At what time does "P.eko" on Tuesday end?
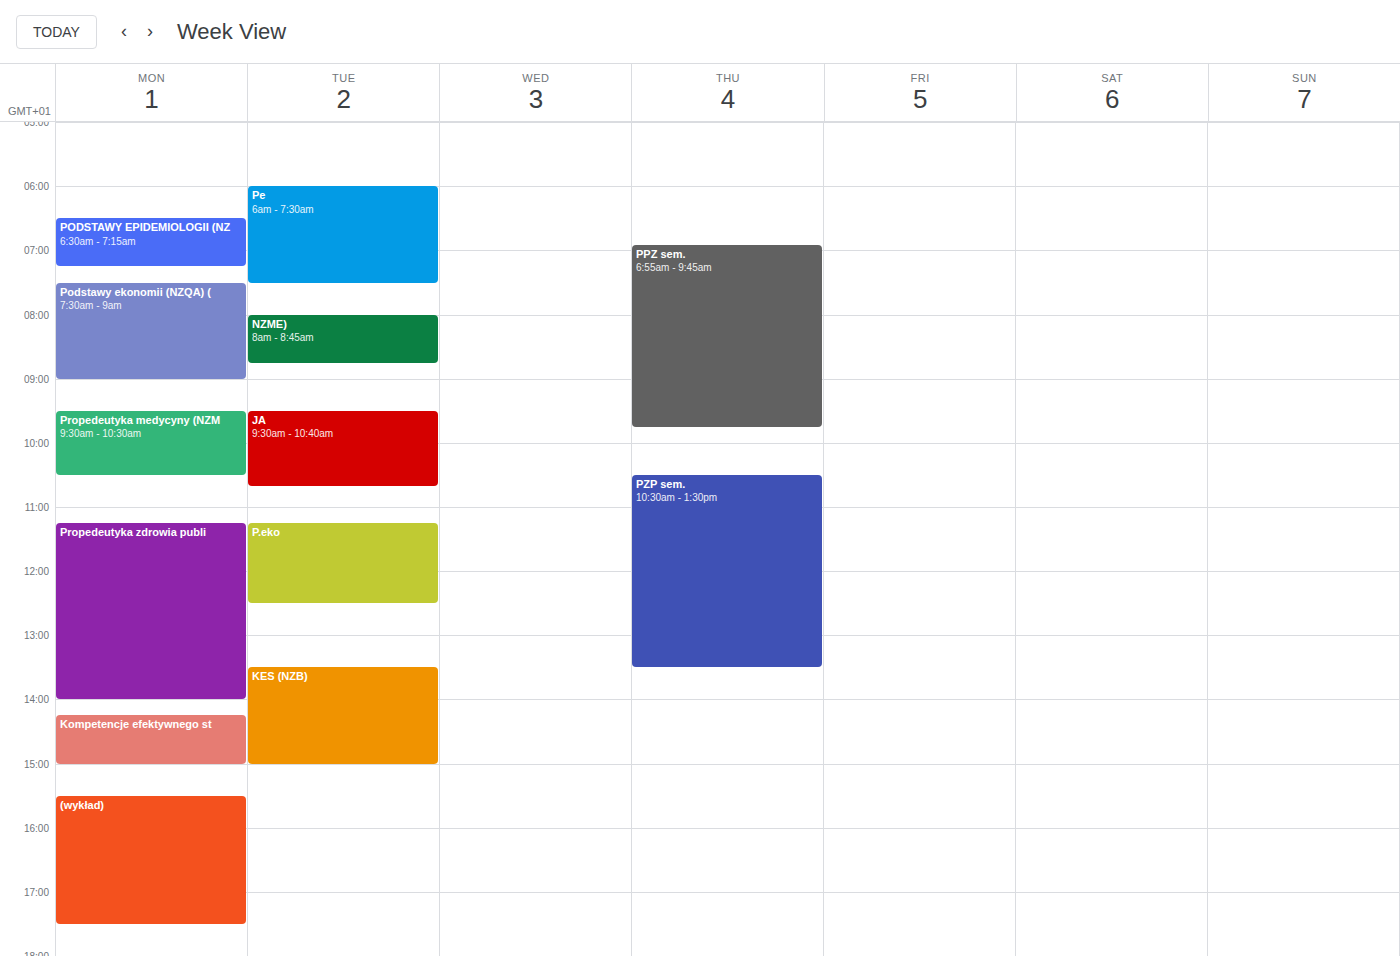
12:30 PM